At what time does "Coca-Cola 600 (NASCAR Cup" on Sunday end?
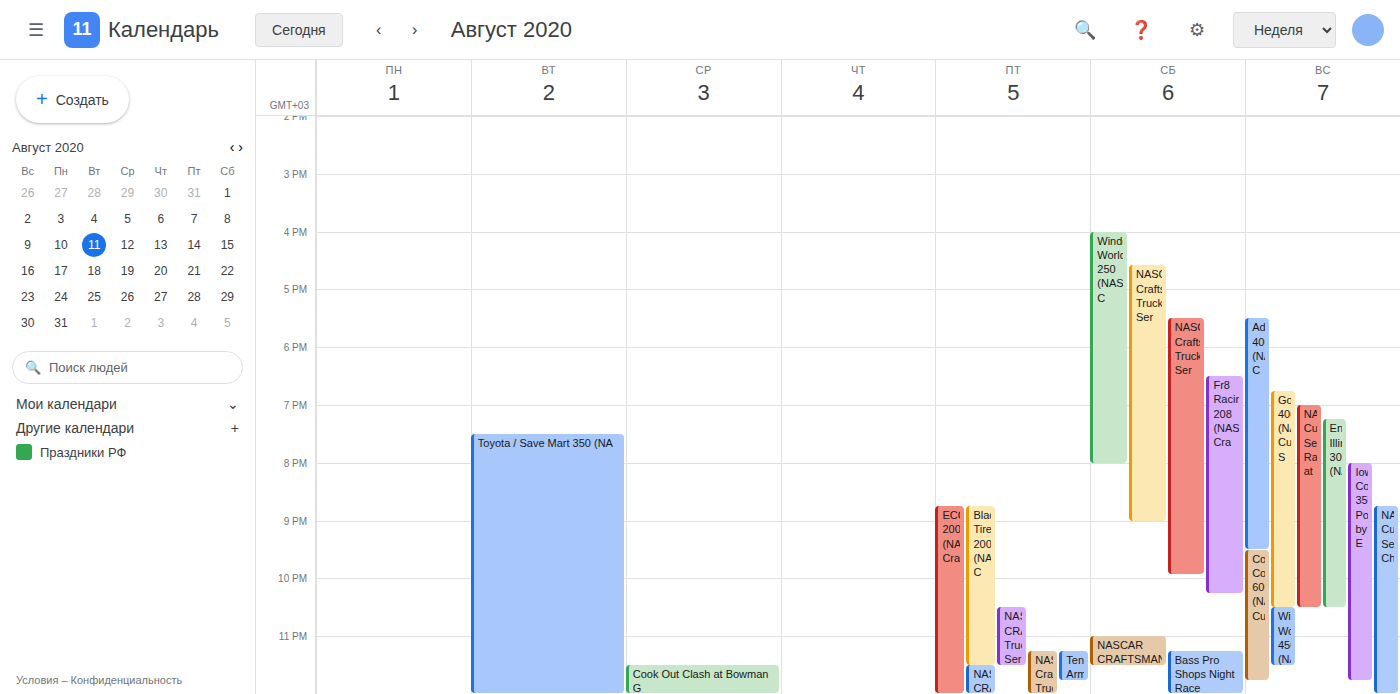
11:45 PM